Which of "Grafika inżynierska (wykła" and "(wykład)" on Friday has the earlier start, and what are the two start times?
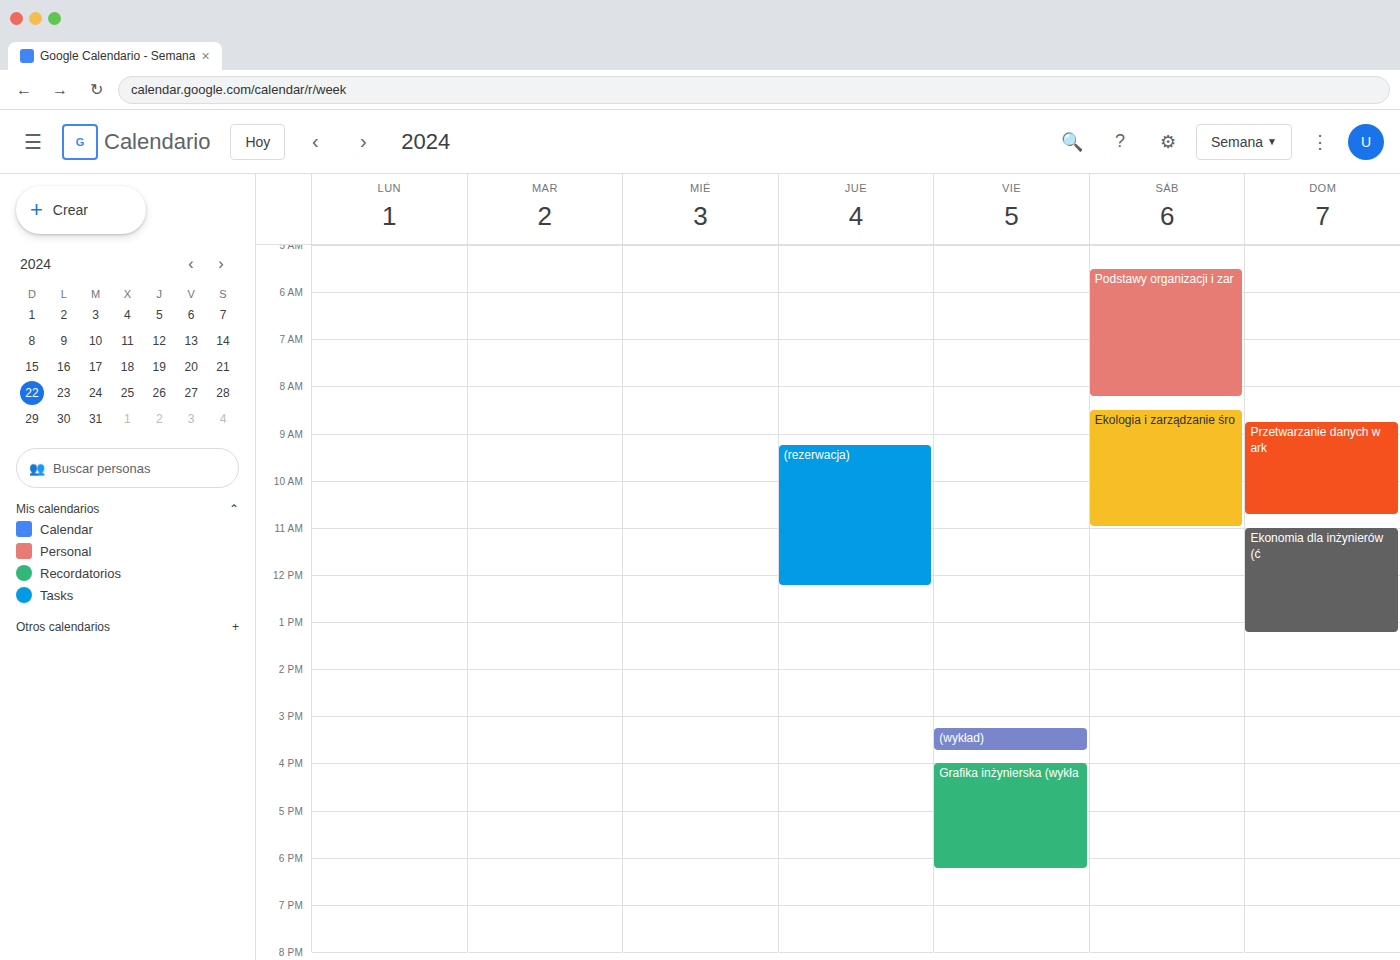
"(wykład)" 15:15; "Grafika inżynierska (wykła" 16:00.